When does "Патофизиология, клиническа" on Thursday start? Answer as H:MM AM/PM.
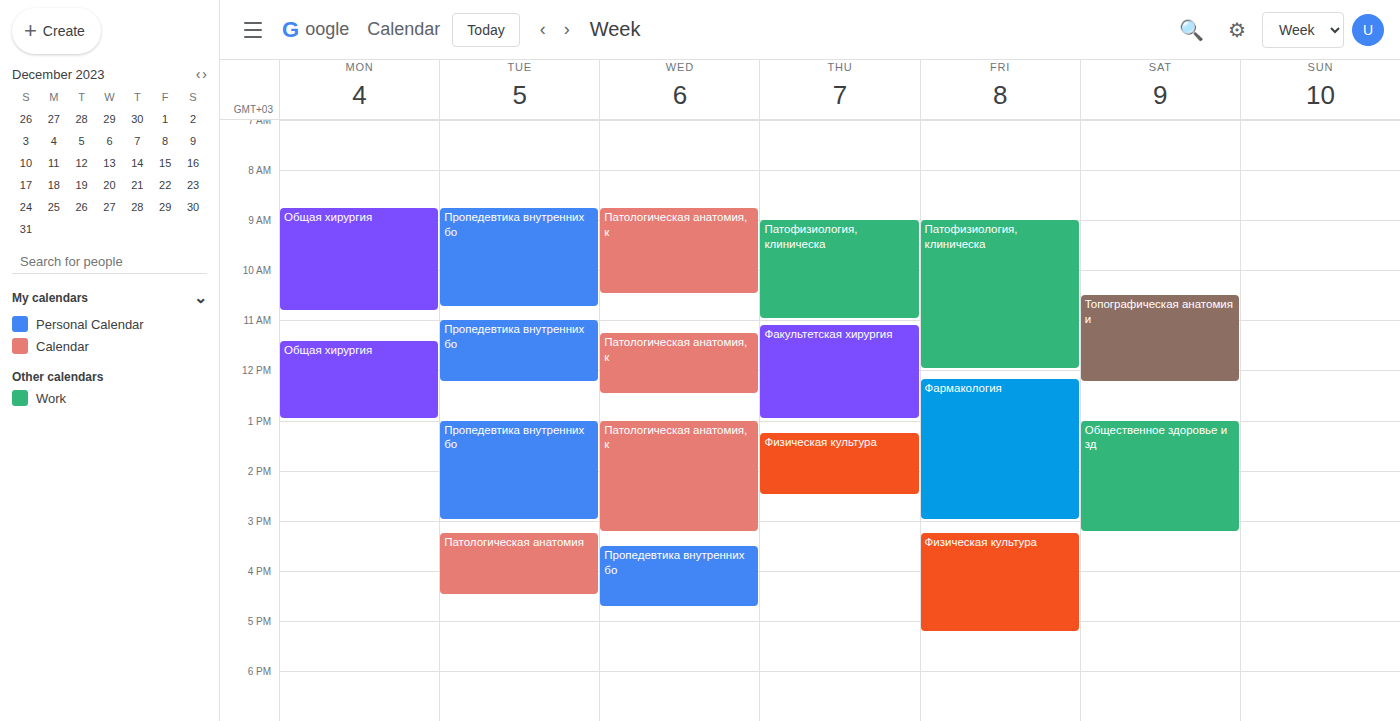
9:00 AM